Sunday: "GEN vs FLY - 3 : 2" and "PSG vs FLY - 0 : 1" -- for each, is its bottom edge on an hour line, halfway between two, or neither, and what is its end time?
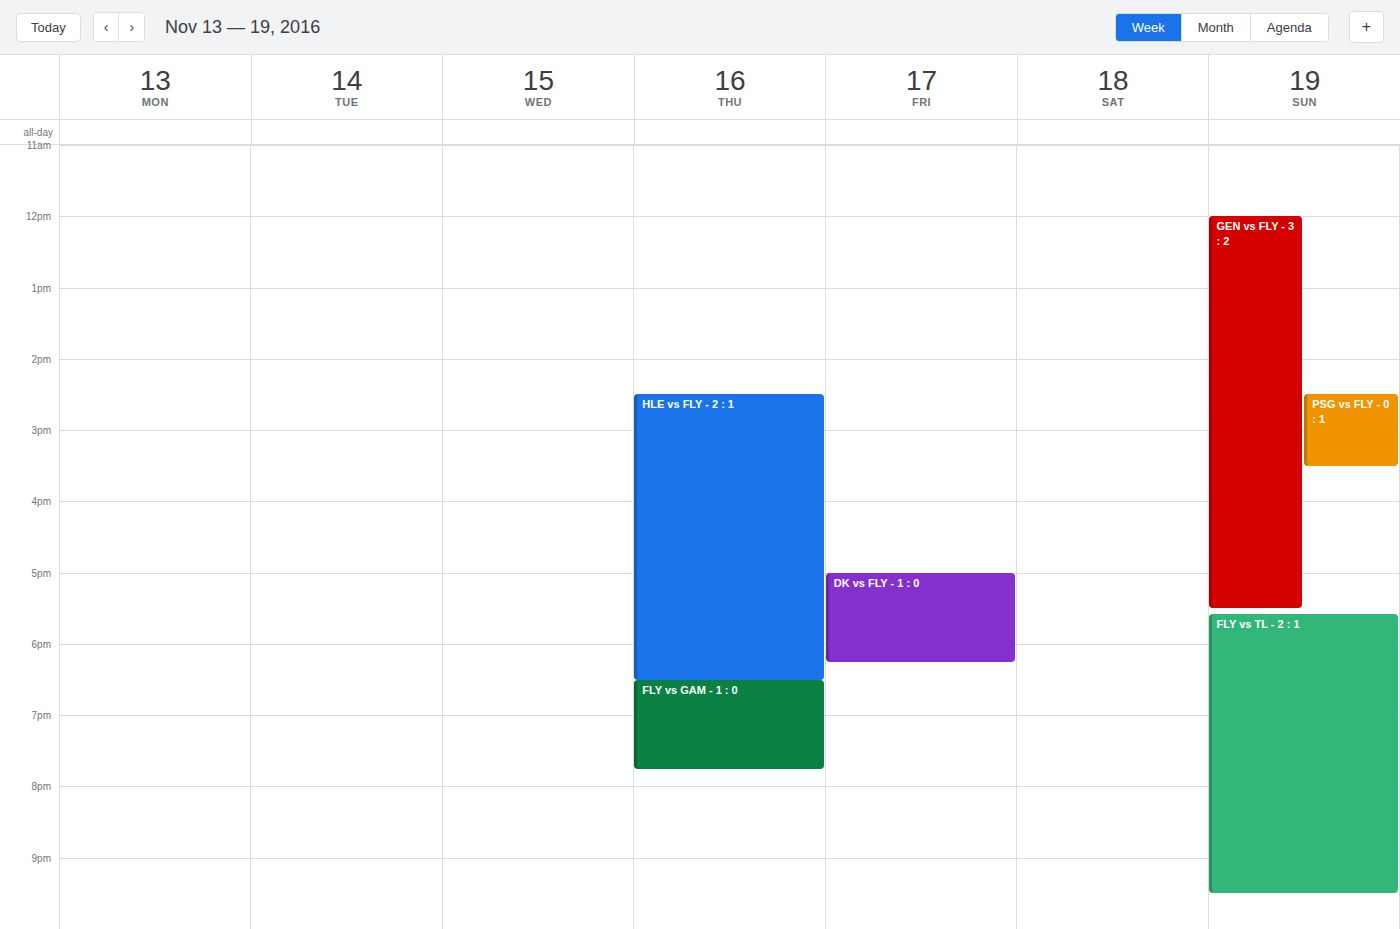
"GEN vs FLY - 3 : 2": 17:30, halfway between the 17:00 and 18:00 lines. "PSG vs FLY - 0 : 1": 15:30, halfway between the 15:00 and 16:00 lines.